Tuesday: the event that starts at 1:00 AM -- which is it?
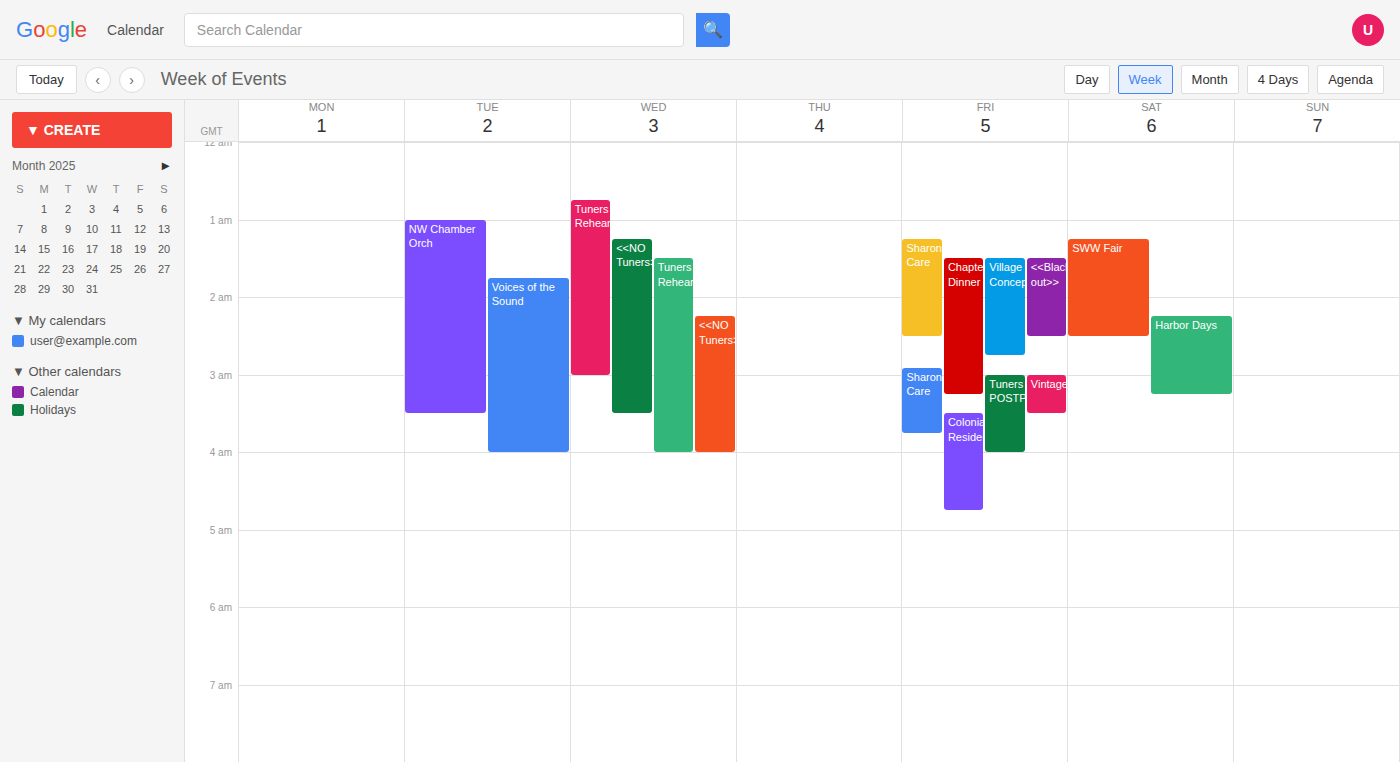
"NW Chamber Orch"